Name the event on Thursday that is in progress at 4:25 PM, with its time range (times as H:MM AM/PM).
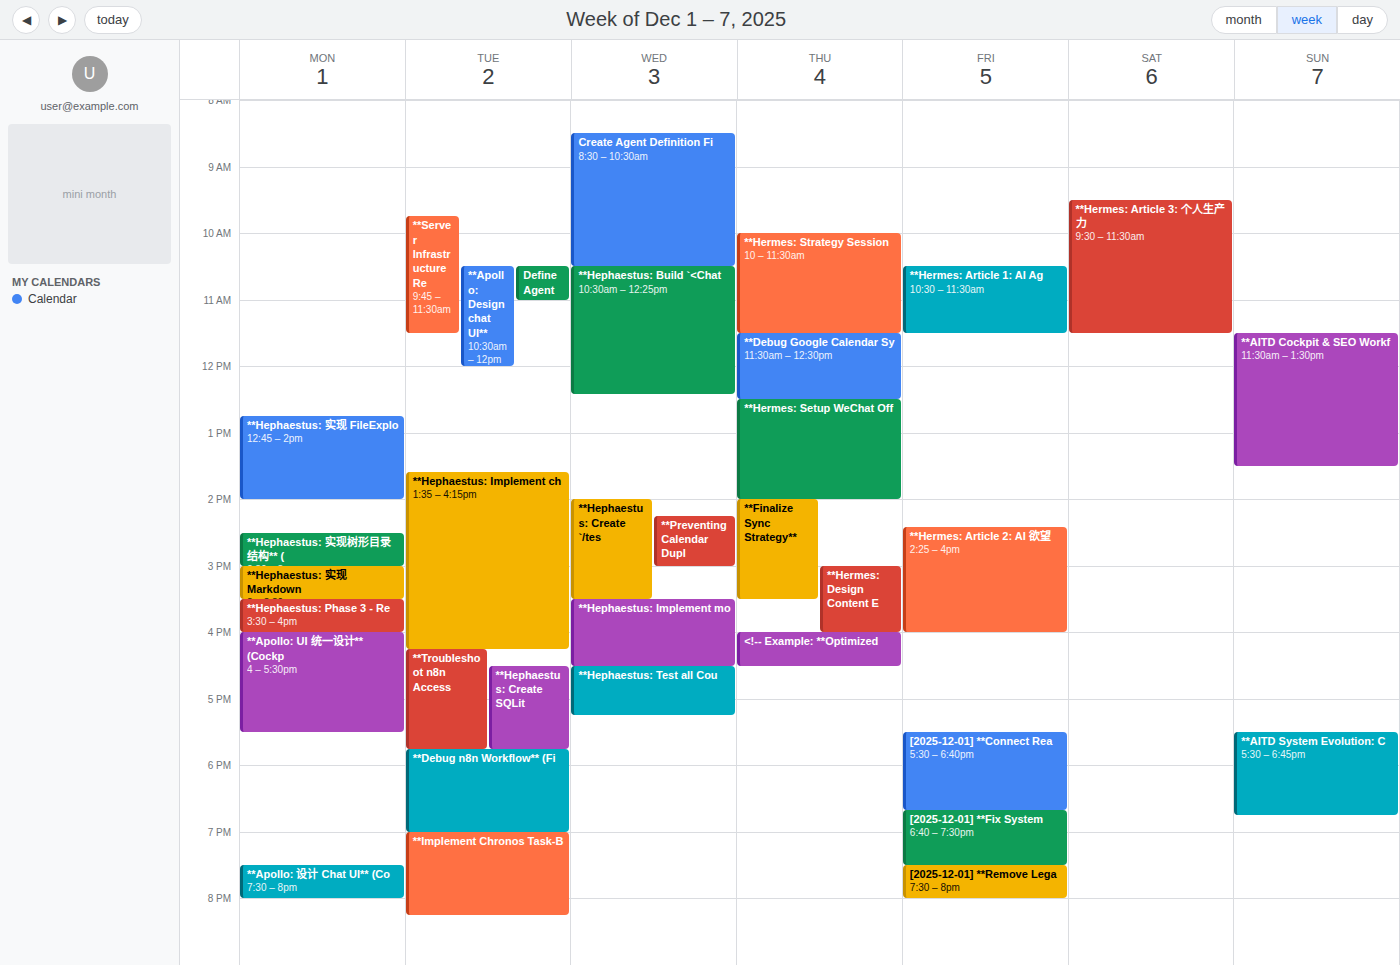
"<!-- Example: **Optimized", 4:00 PM to 4:30 PM